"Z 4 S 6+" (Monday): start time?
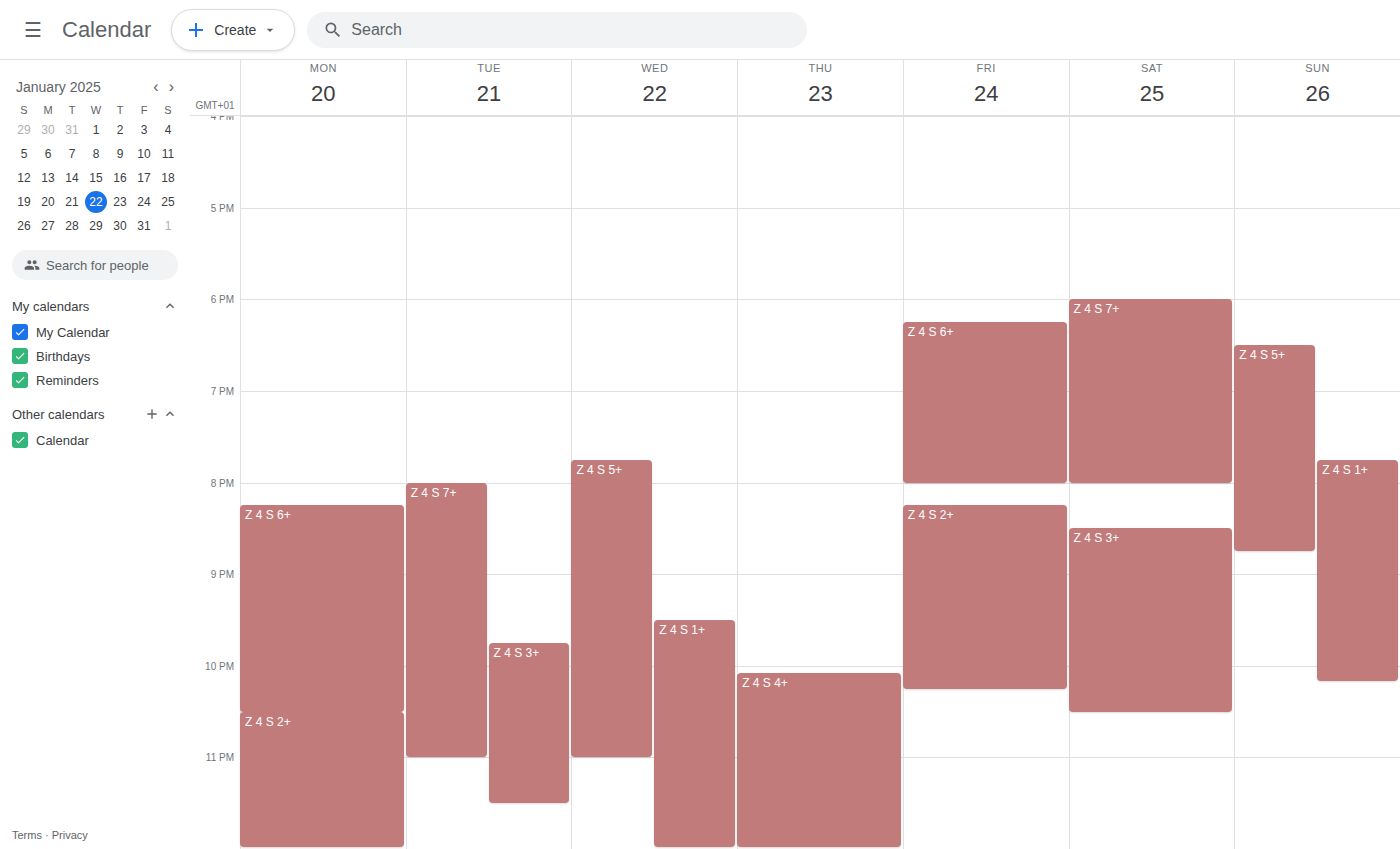
8:15 PM